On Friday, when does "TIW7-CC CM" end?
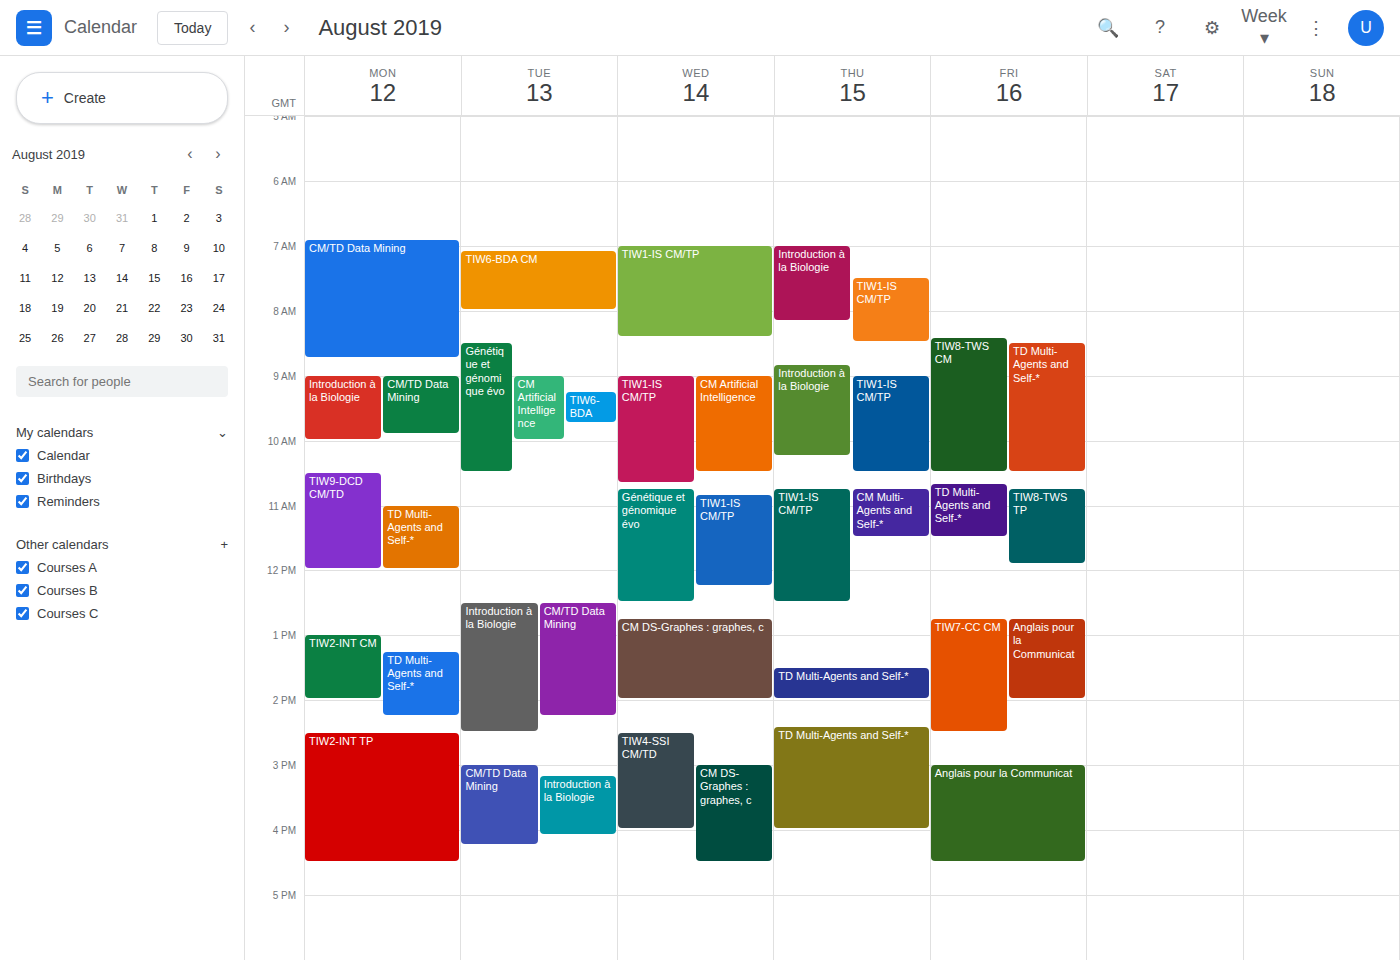
2:30 PM